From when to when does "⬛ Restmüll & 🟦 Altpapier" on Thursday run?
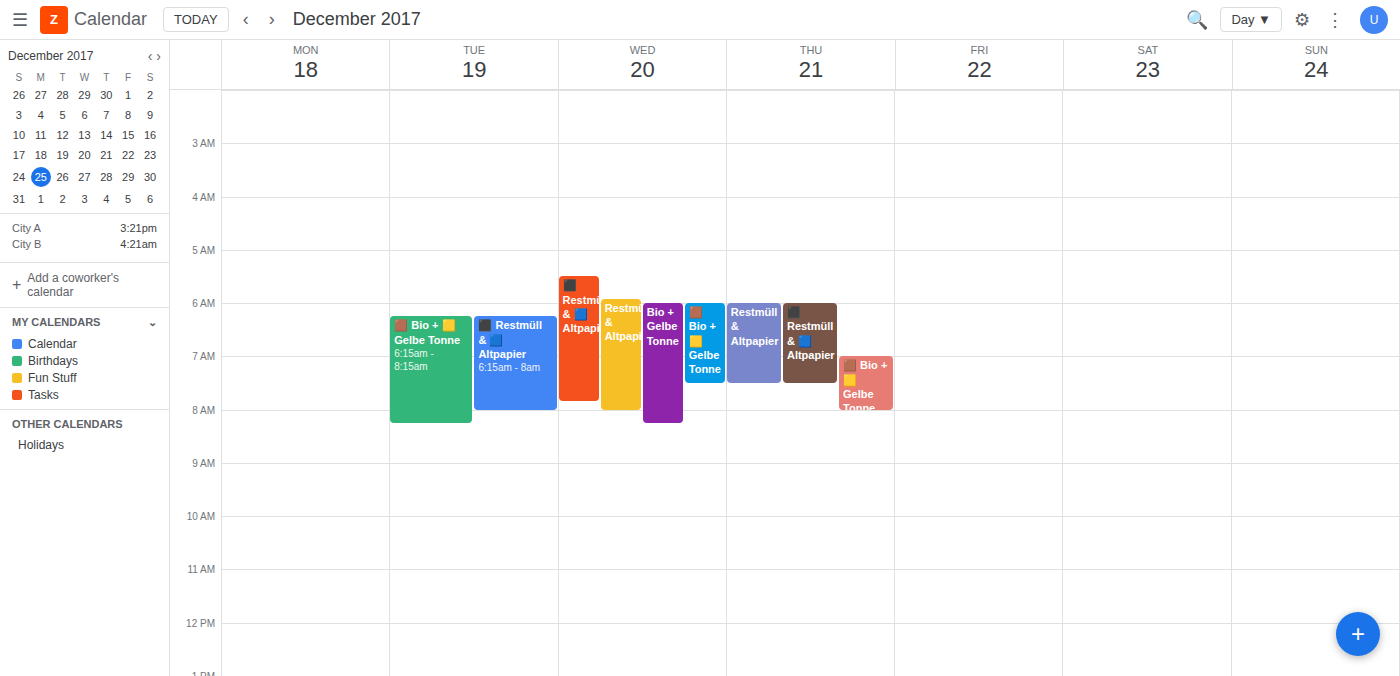
6:00 AM to 7:30 AM